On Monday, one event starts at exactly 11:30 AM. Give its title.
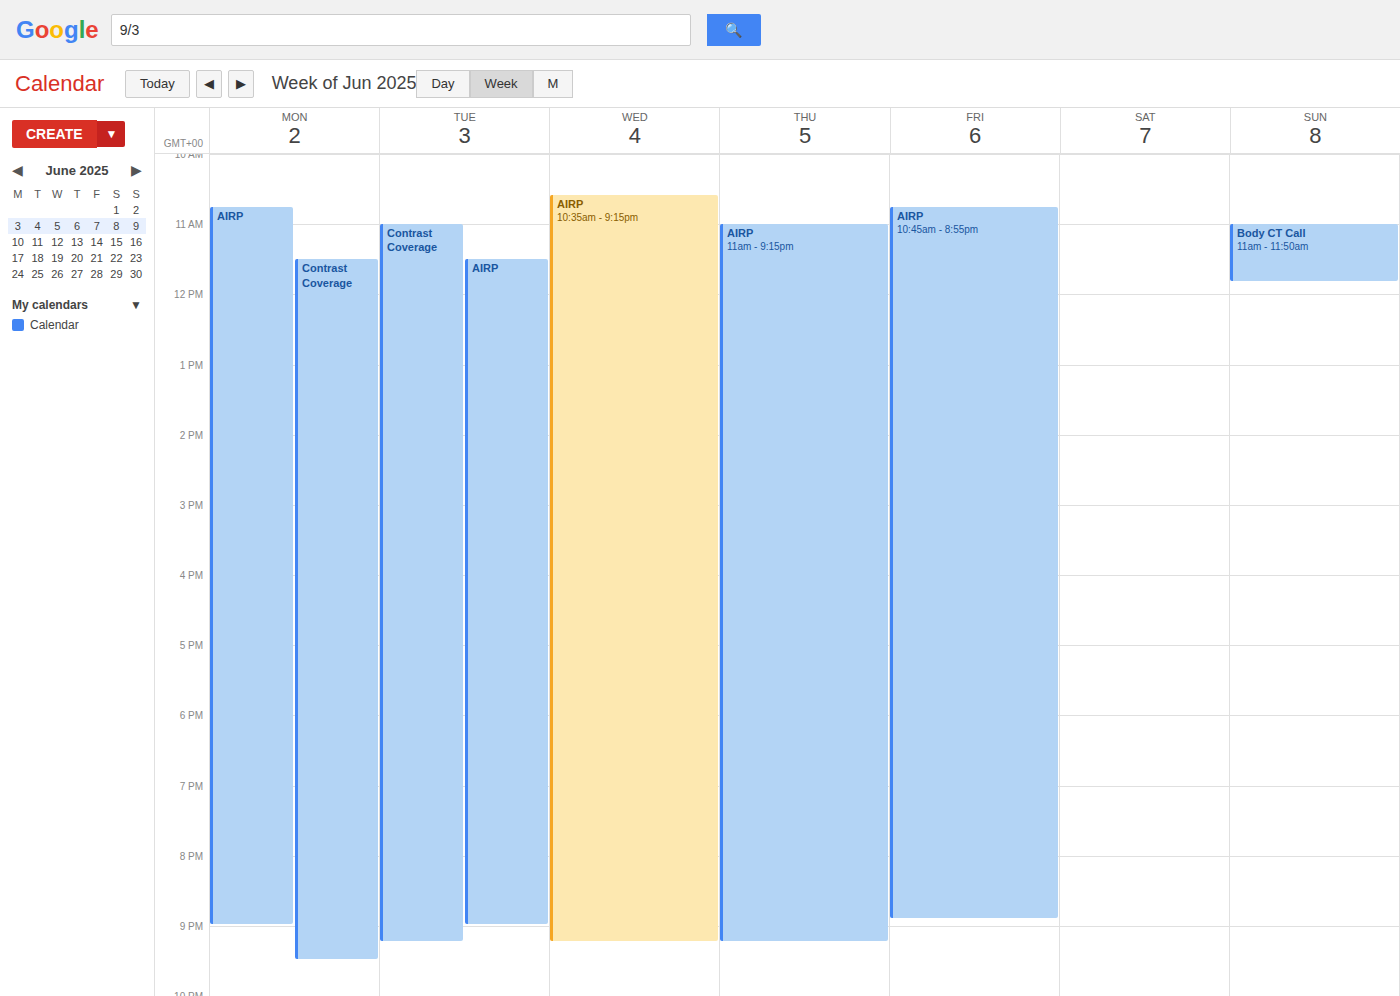
"Contrast Coverage"